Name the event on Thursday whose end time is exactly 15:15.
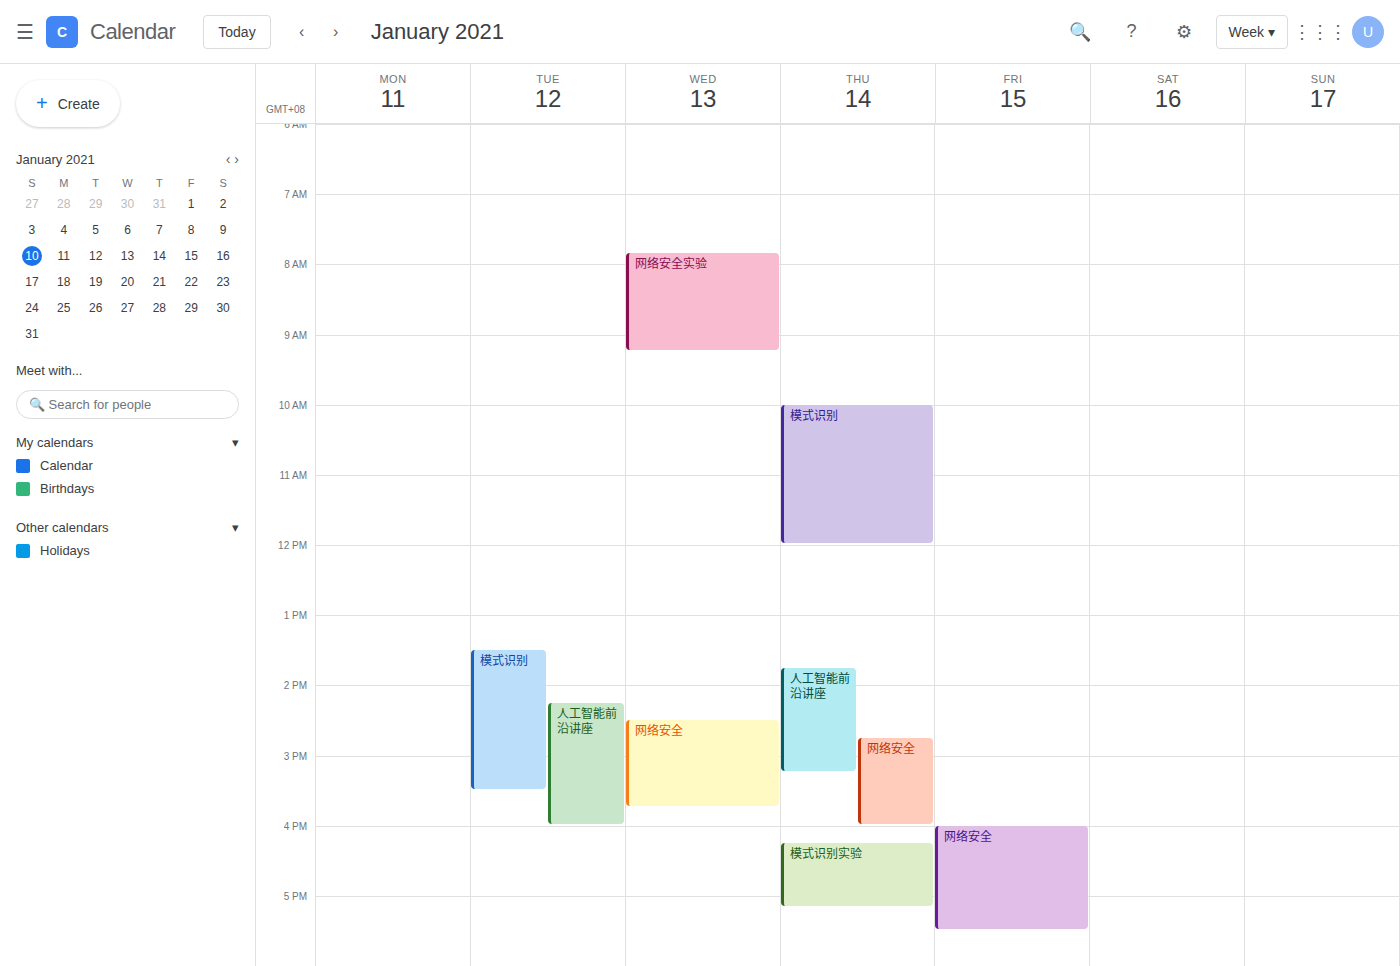
"人工智能前沿讲座"